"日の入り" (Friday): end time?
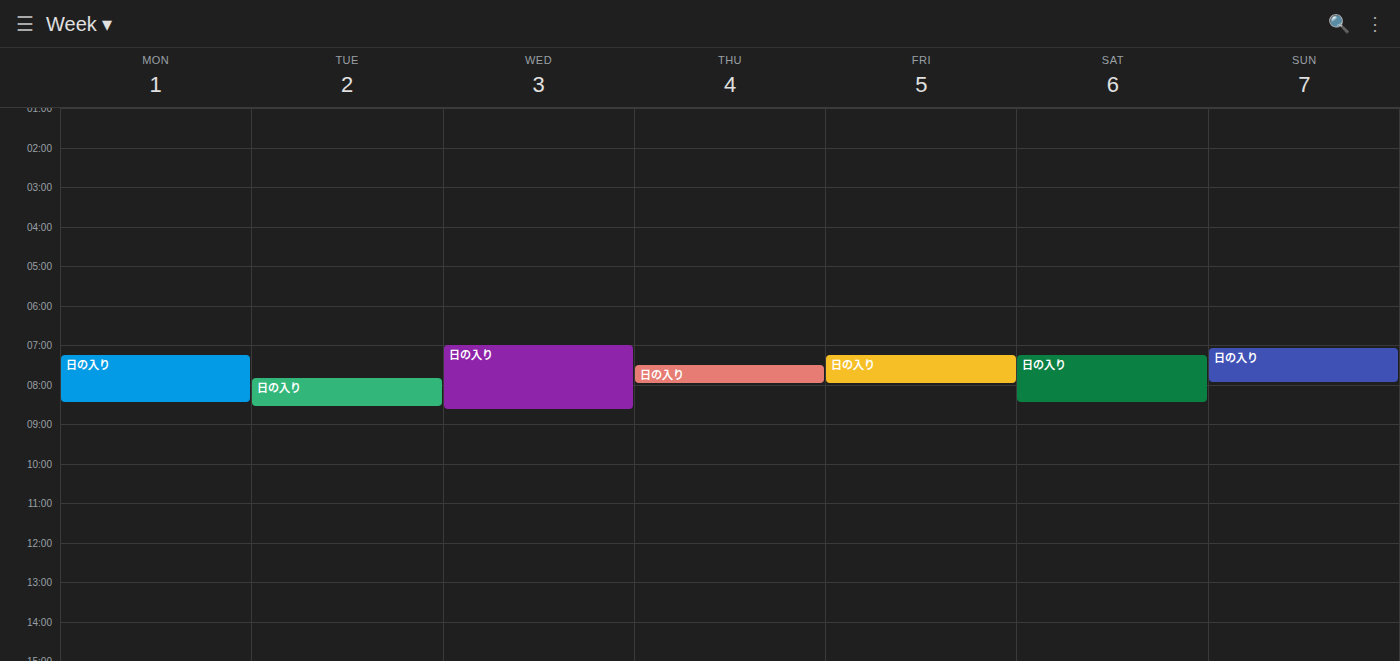
8:00 AM